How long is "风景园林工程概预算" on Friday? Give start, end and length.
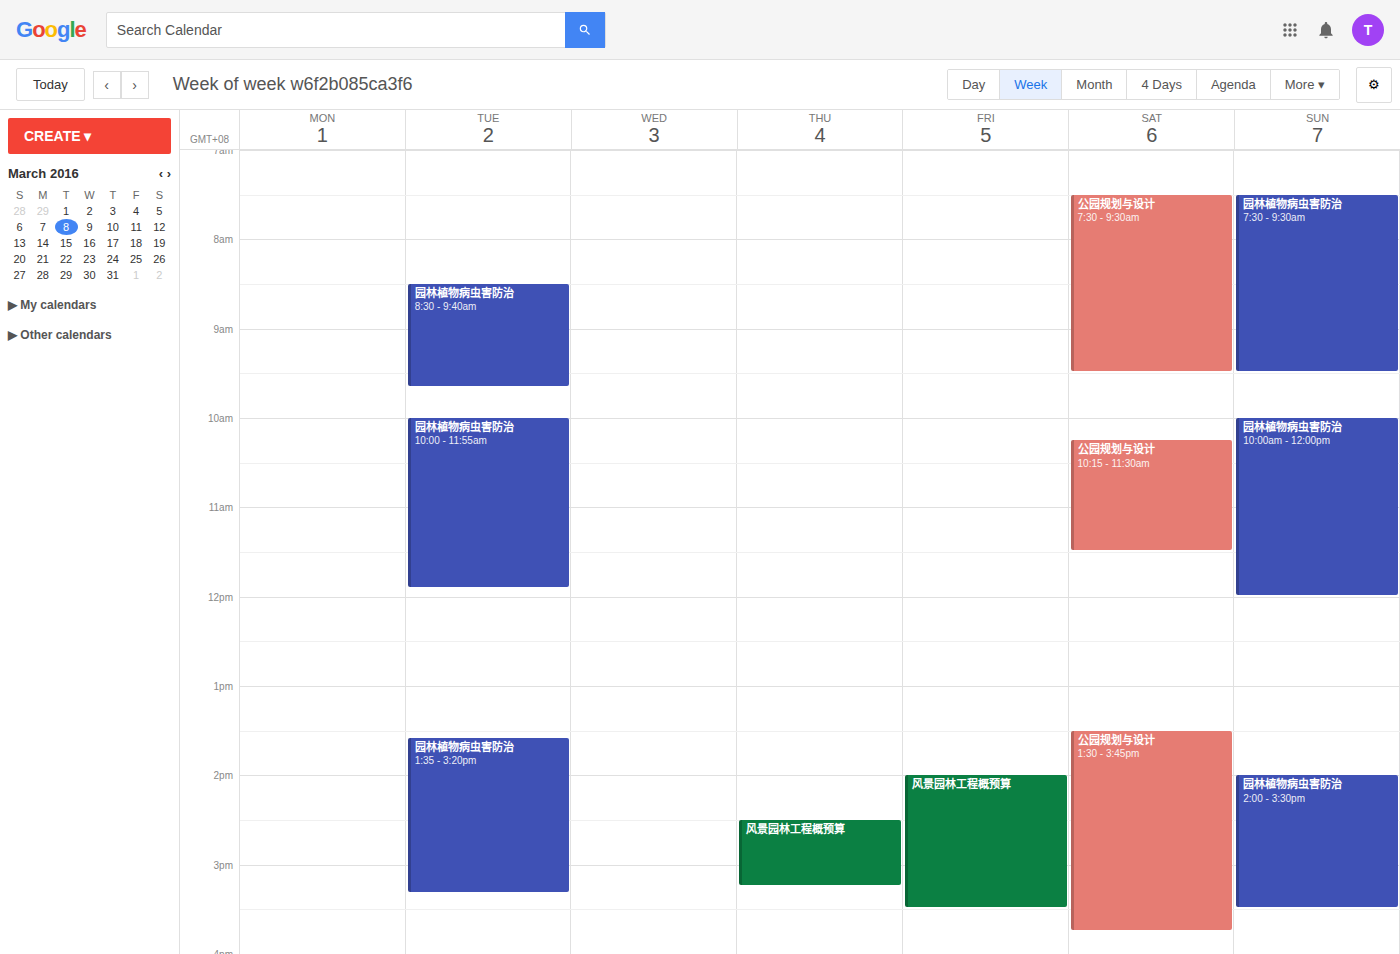
2:00 PM to 3:30 PM, 1 hour 30 minutes